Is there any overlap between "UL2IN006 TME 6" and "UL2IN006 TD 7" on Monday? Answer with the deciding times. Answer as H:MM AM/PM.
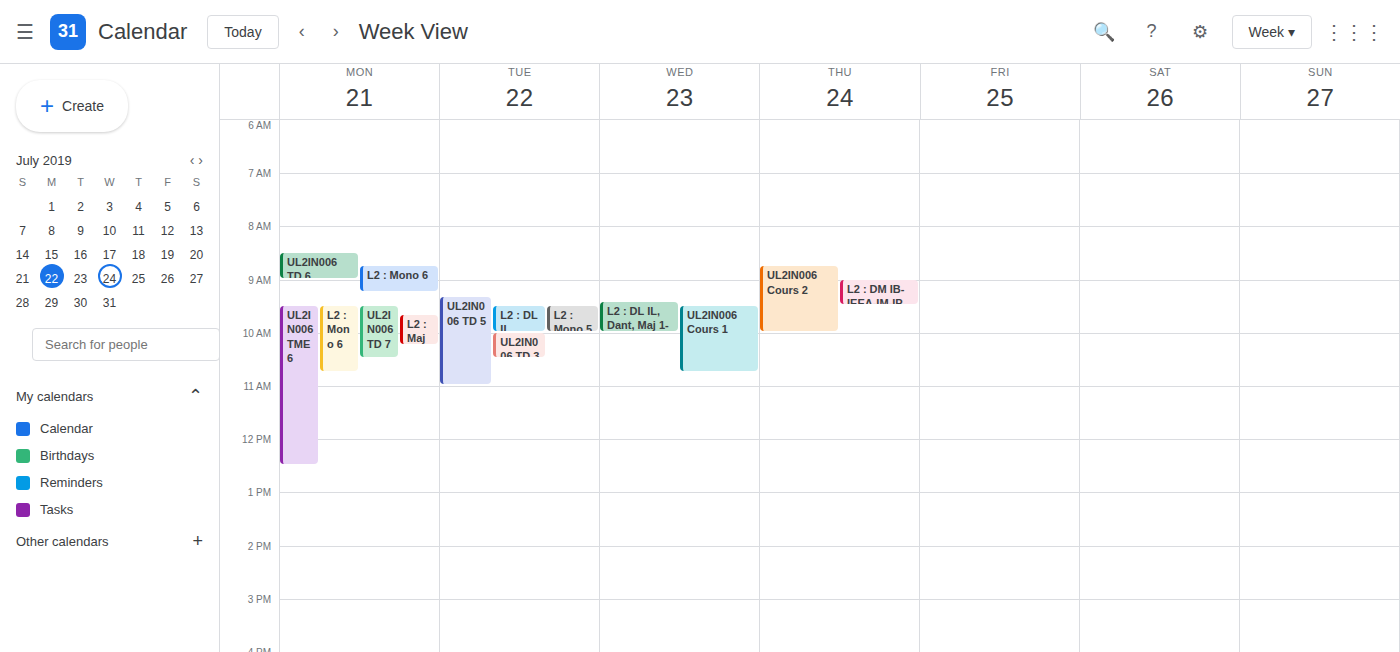
"UL2IN006 TD 7" runs 9:30 AM to 10:30 AM, inside "UL2IN006 TME 6" -- they overlap.